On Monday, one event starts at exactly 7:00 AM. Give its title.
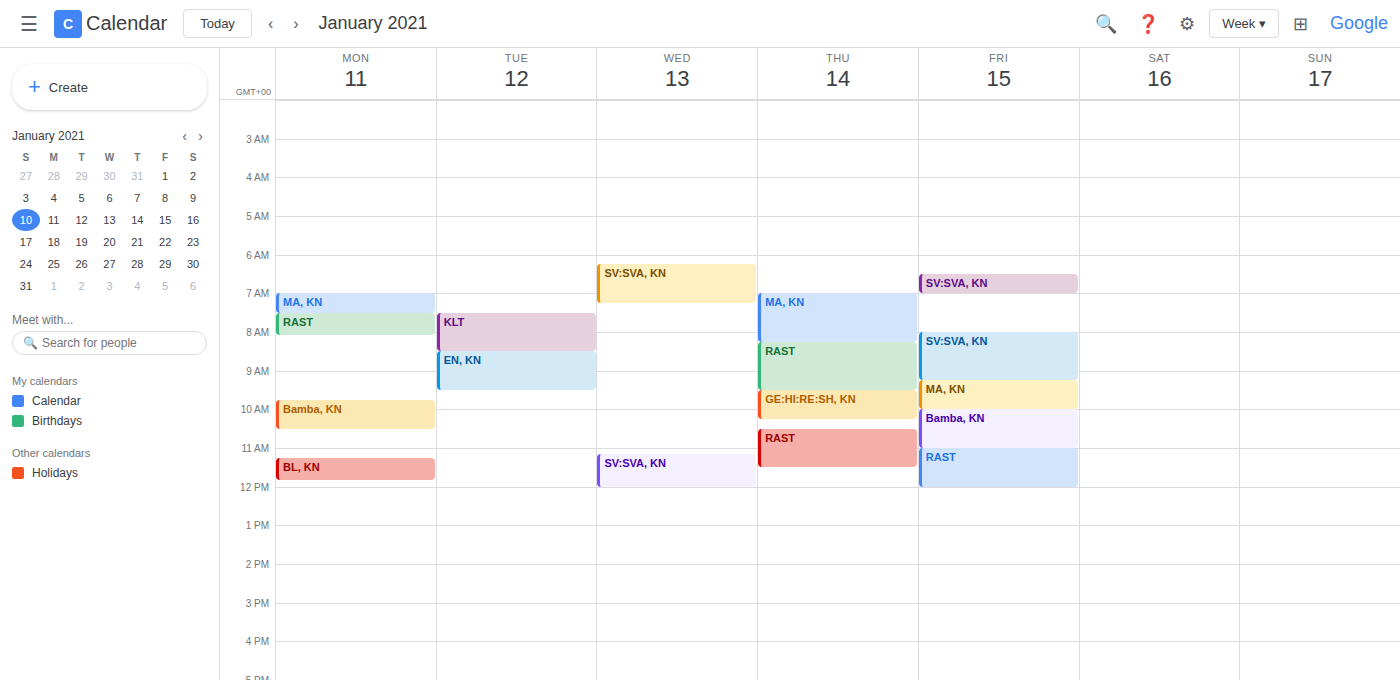
"MA, KN"